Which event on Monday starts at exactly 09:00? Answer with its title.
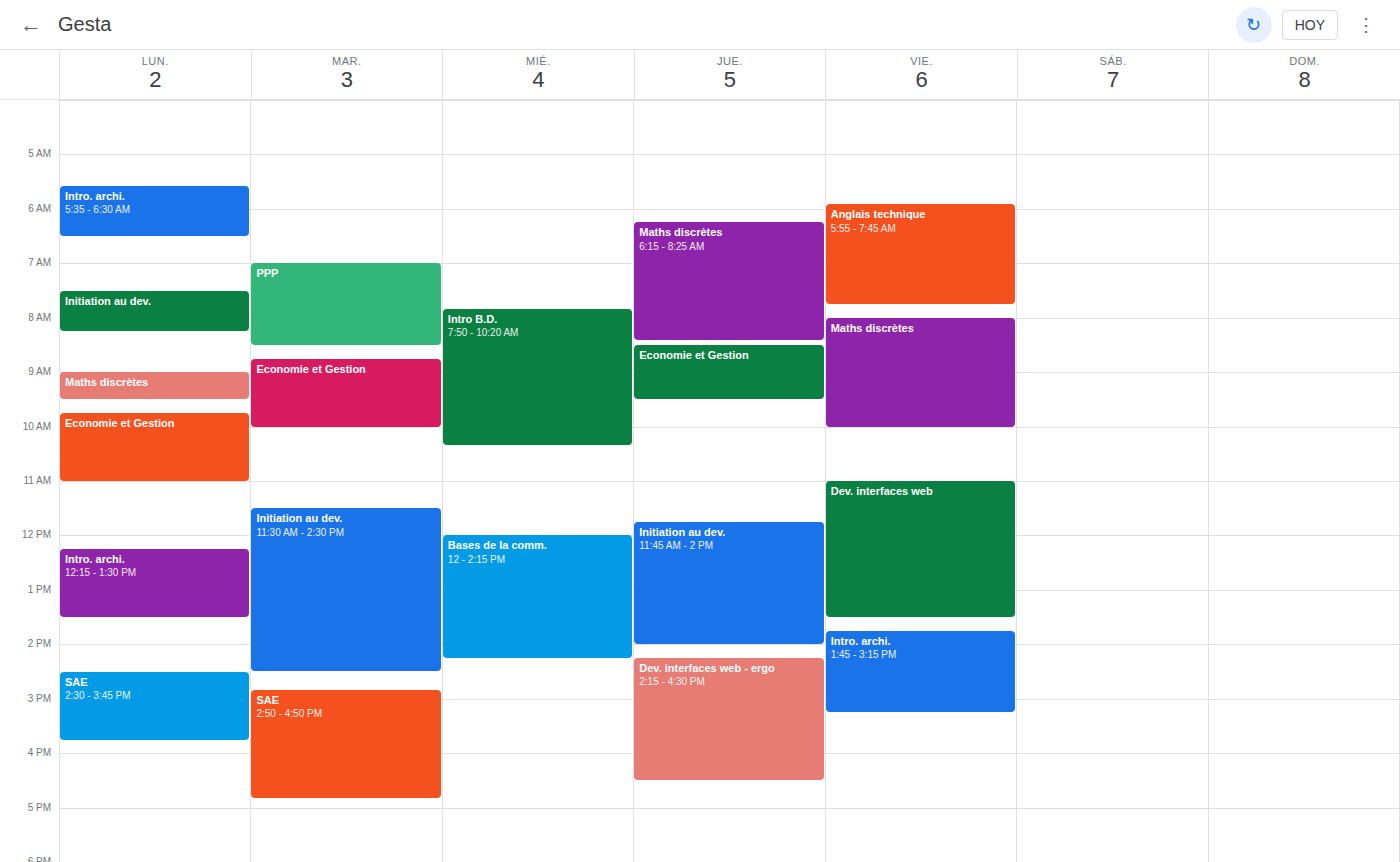
"Maths discrètes"